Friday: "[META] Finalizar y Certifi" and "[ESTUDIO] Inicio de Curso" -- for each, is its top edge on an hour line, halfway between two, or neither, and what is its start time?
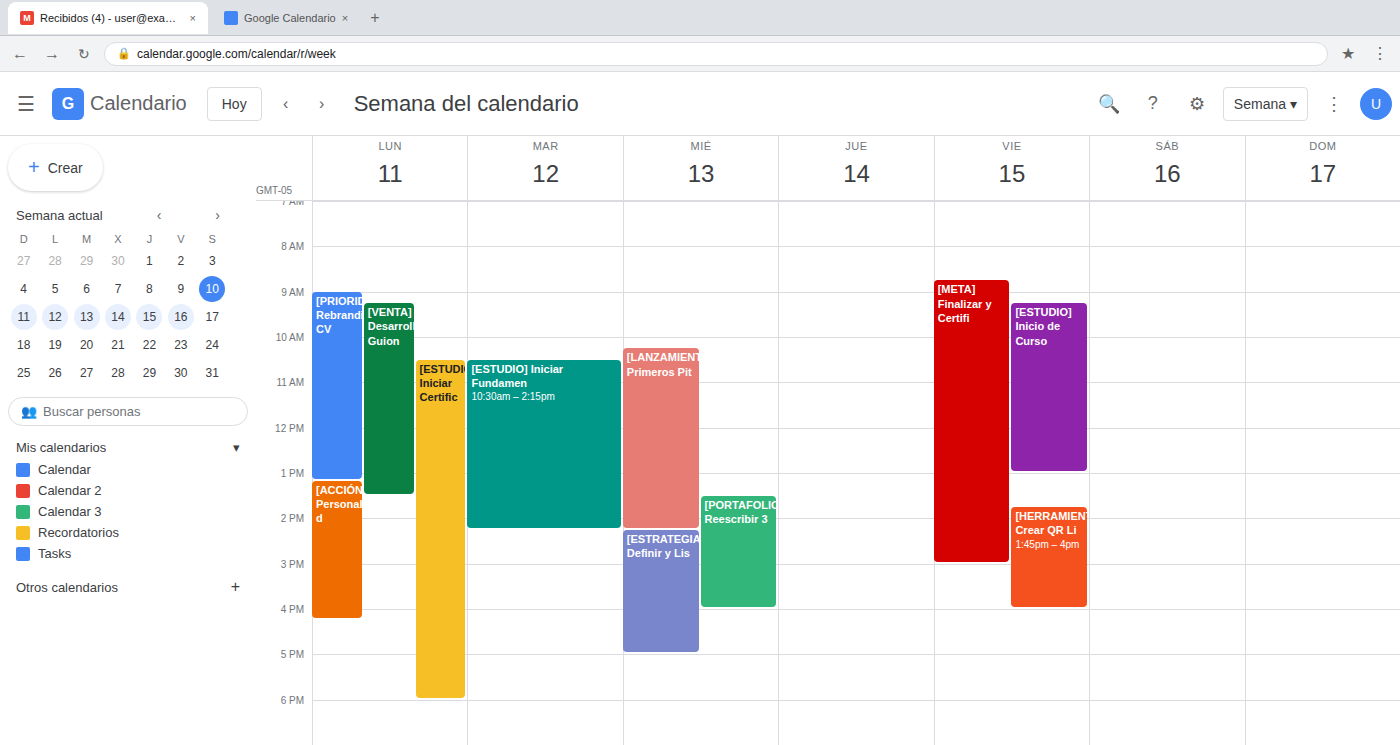
"[META] Finalizar y Certifi": 8:45 AM, neither: three quarters of the way from the 8 AM line to the 9 AM line. "[ESTUDIO] Inicio de Curso": 9:15 AM, neither: a quarter of the way from the 9 AM line to the 10 AM line.